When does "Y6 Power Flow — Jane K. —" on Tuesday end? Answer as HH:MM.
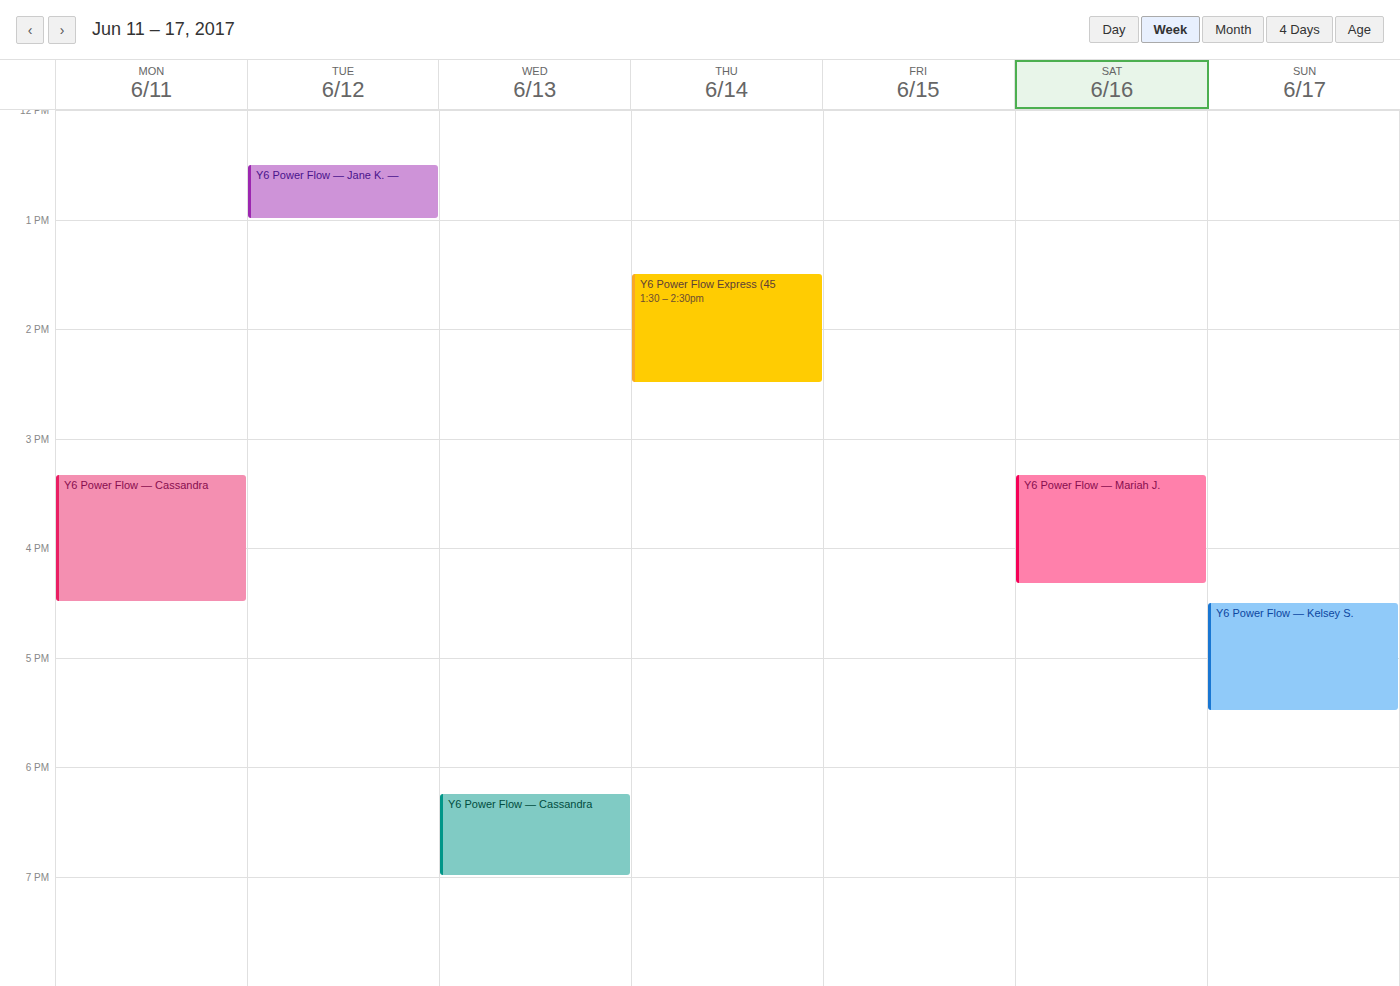
13:00